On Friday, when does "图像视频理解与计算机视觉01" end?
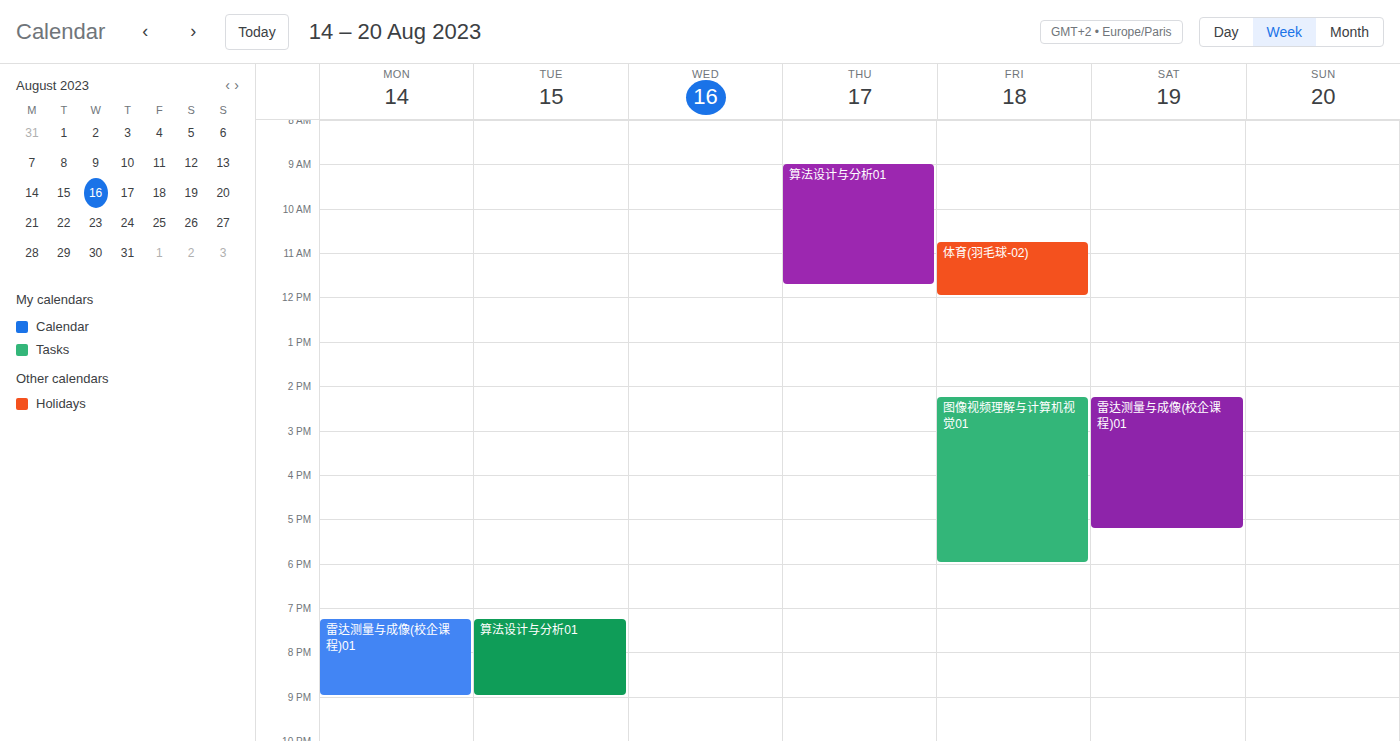
6:00 PM